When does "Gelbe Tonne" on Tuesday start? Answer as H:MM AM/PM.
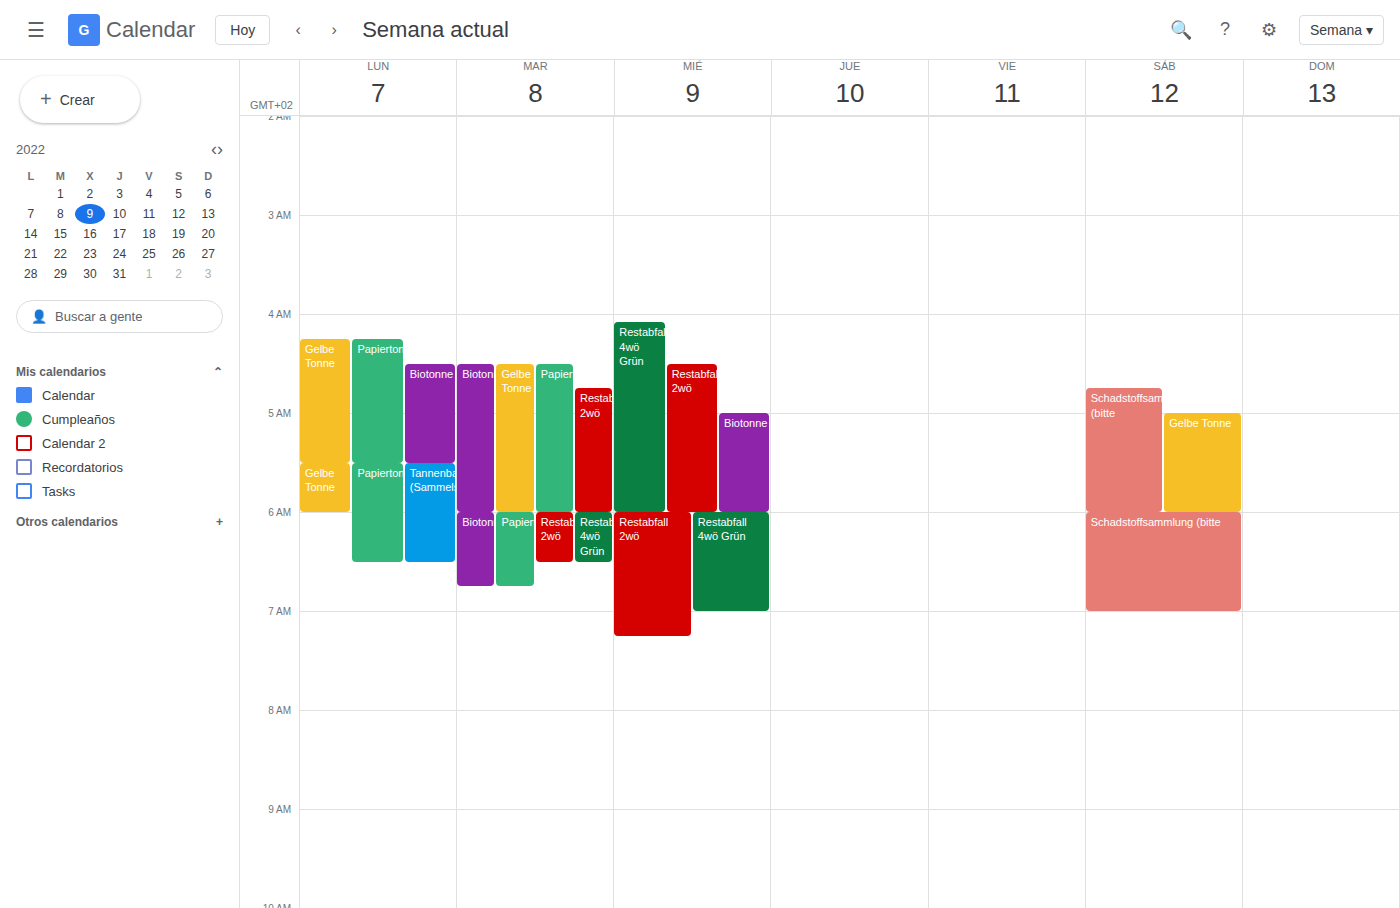
4:30 AM